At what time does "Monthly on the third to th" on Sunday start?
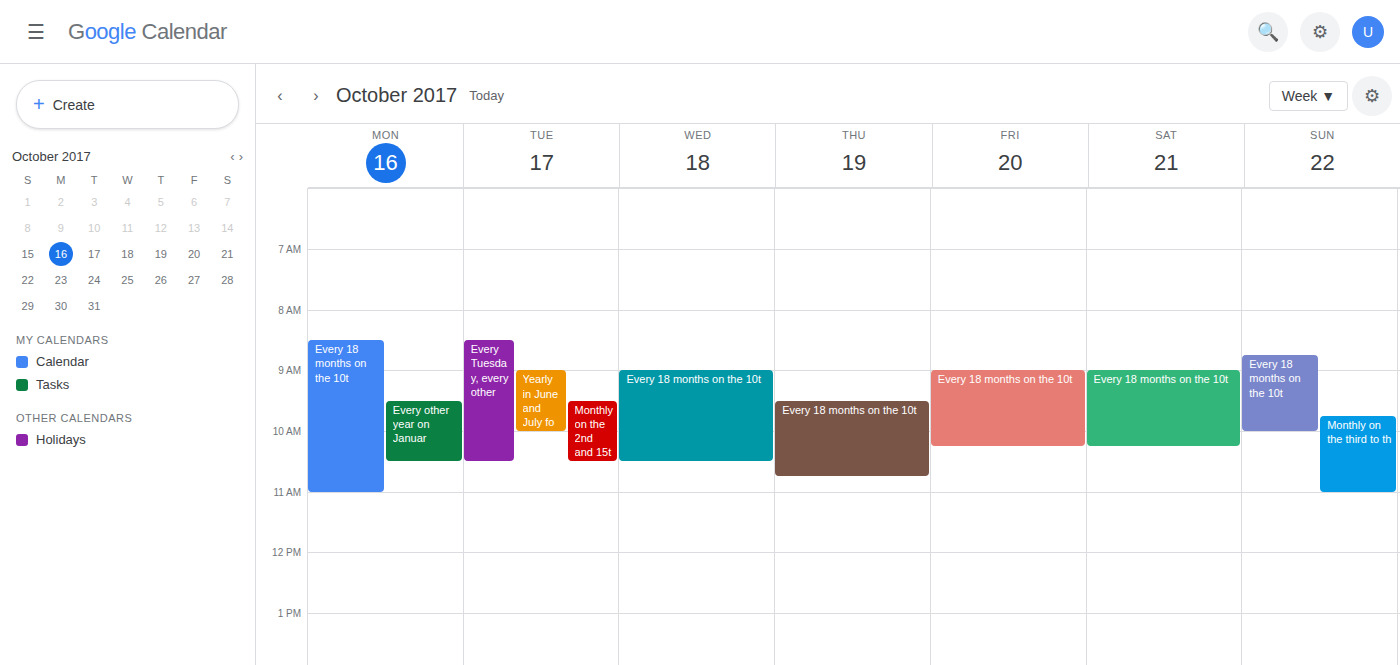
9:45 AM